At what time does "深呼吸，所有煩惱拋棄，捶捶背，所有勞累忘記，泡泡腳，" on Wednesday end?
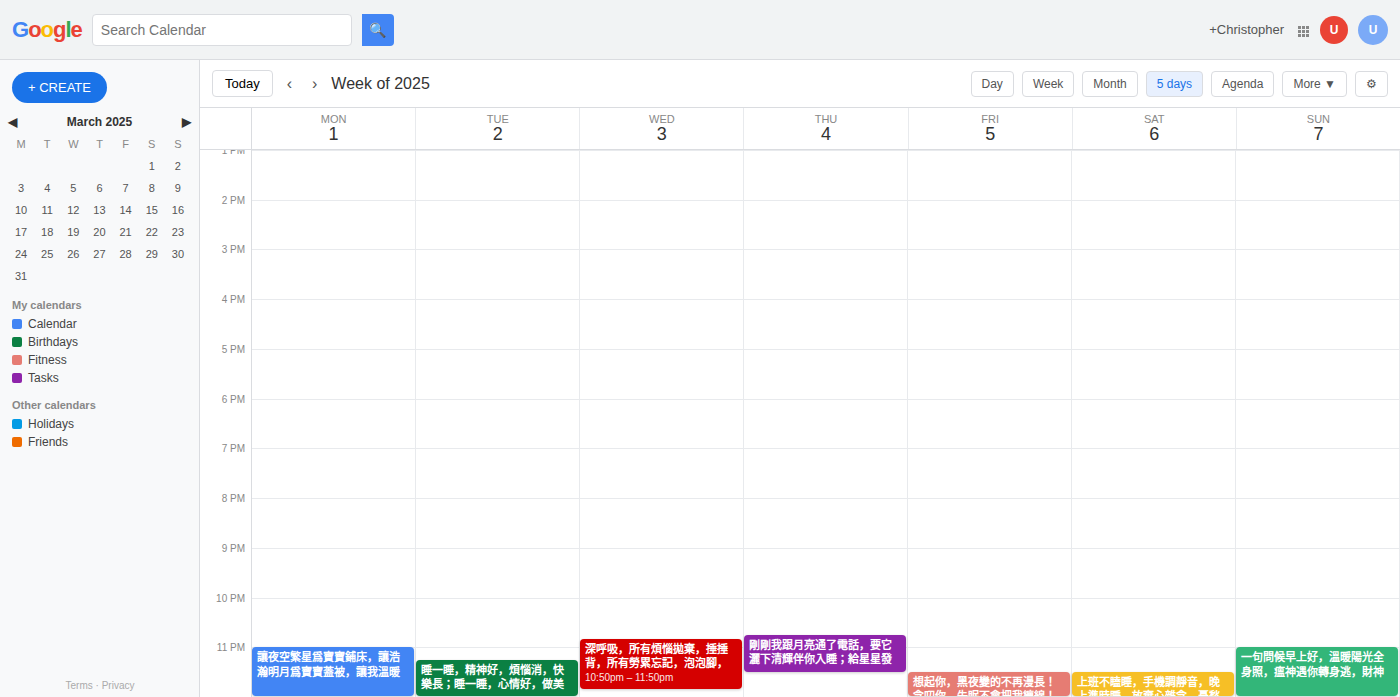
11:50 PM